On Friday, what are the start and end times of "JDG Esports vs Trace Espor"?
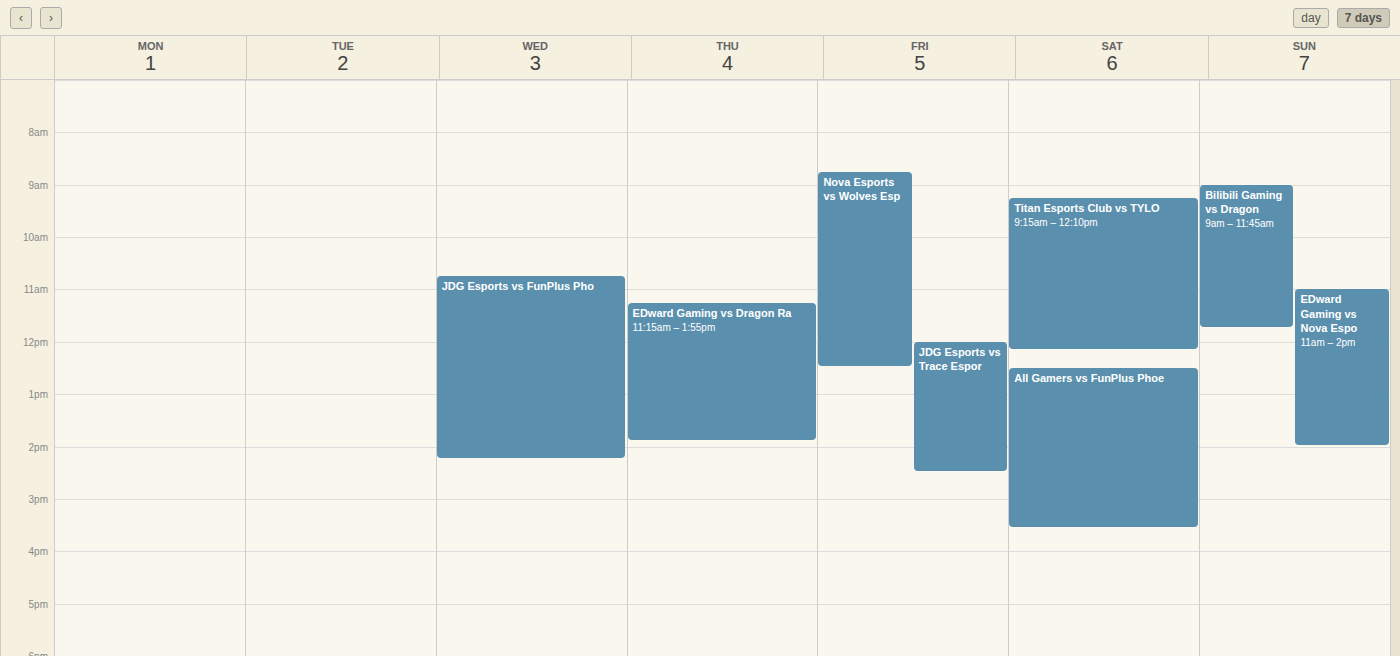
12:00 PM to 2:30 PM